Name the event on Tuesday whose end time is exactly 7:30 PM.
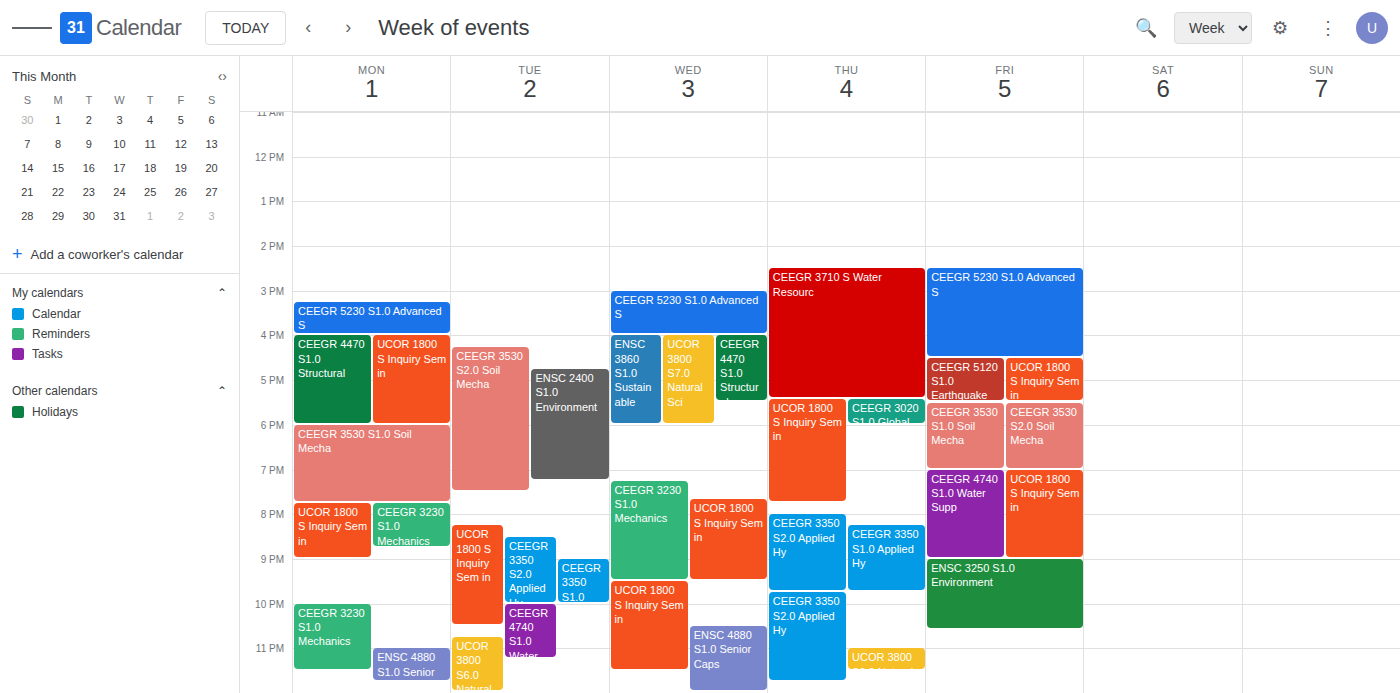
"CEEGR 3530 S2.0 Soil Mecha"